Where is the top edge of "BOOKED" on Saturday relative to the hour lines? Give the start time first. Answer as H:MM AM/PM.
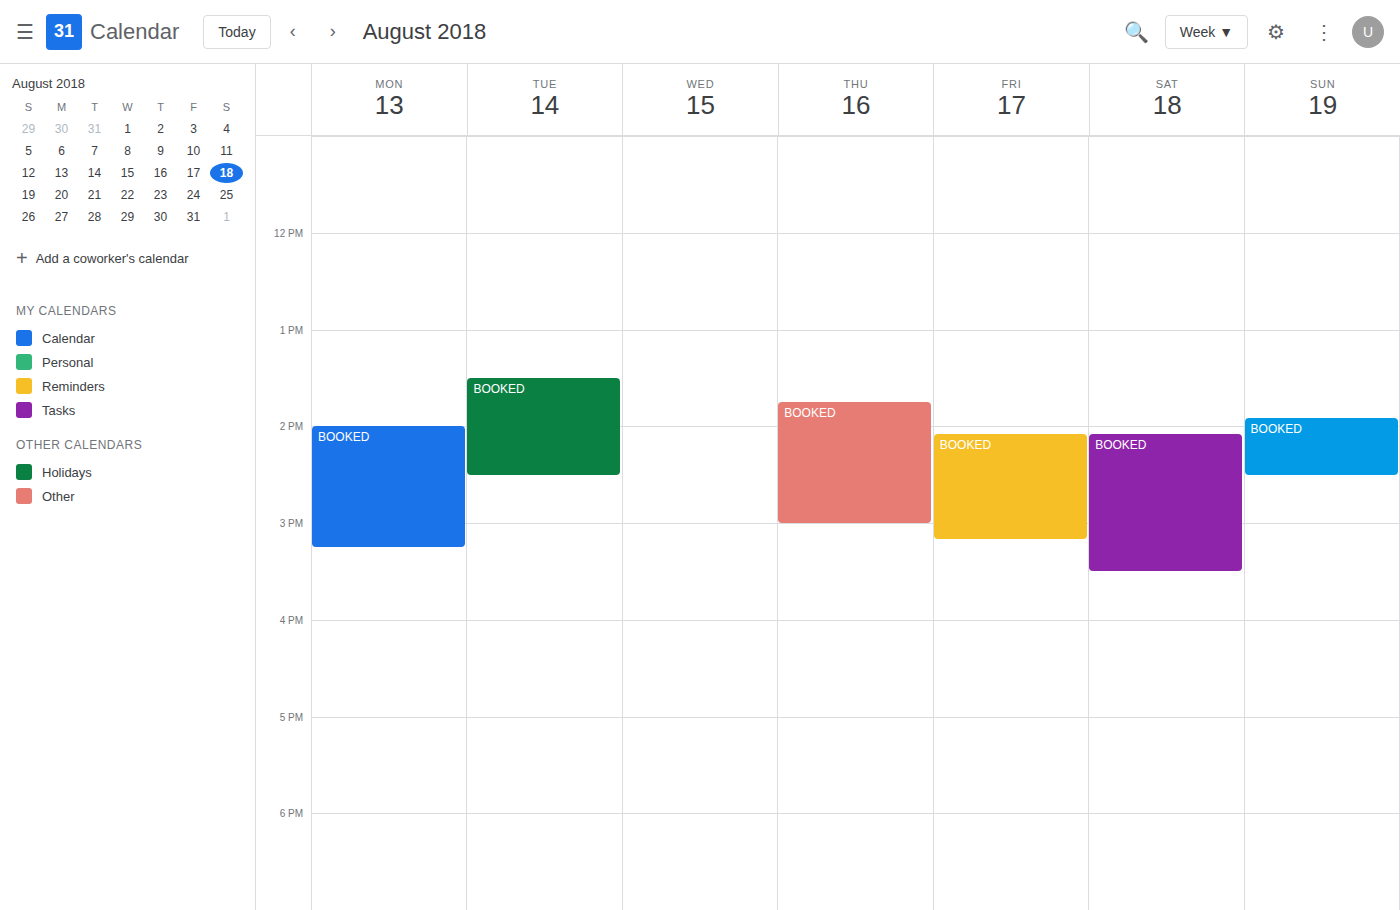
2:05 PM -- neither: 5 minutes below the 2 PM line and 55 minutes above the 3 PM line.